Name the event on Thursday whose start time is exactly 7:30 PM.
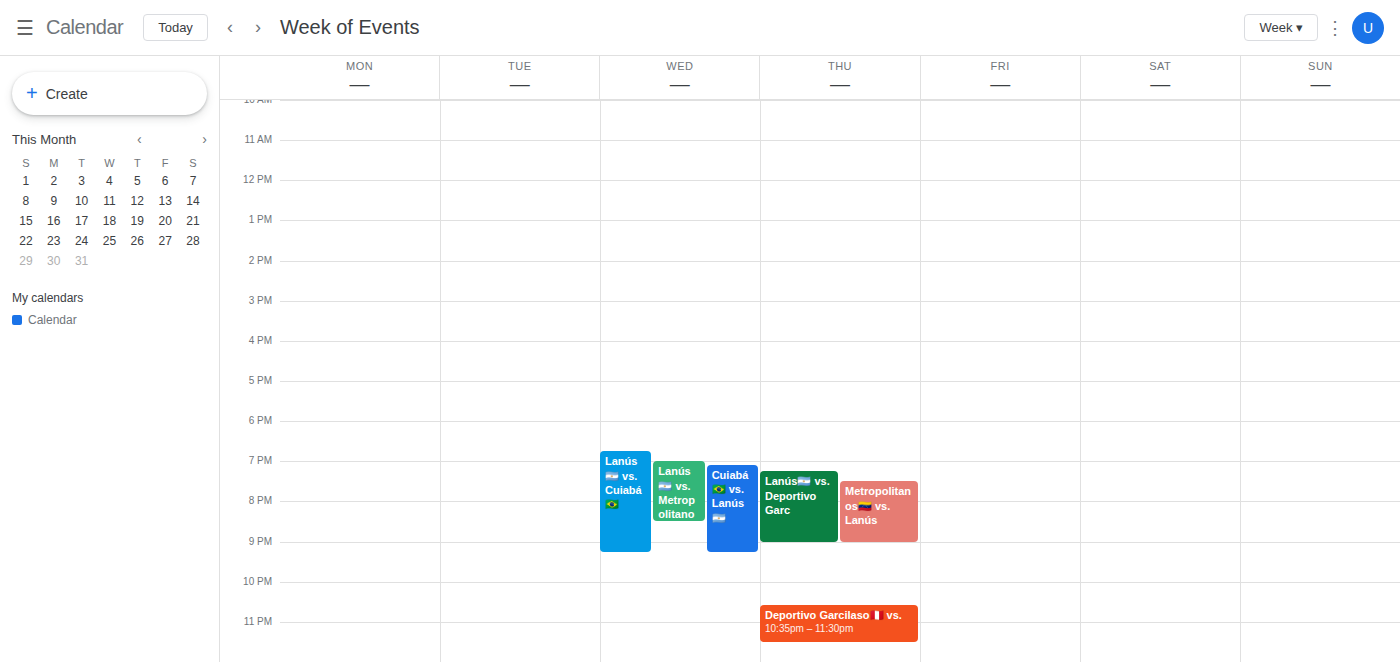
"Metropolitanos🇻🇪 vs. Lanús"